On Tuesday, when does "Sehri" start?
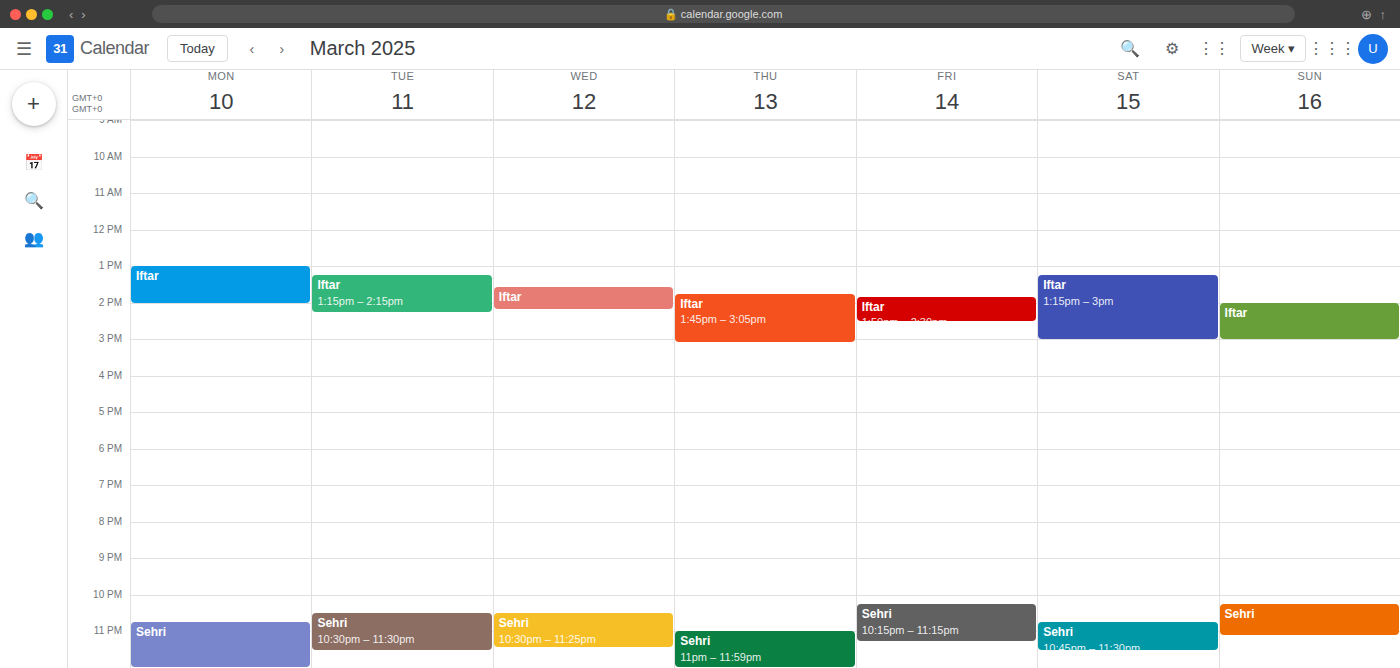
10:30 PM